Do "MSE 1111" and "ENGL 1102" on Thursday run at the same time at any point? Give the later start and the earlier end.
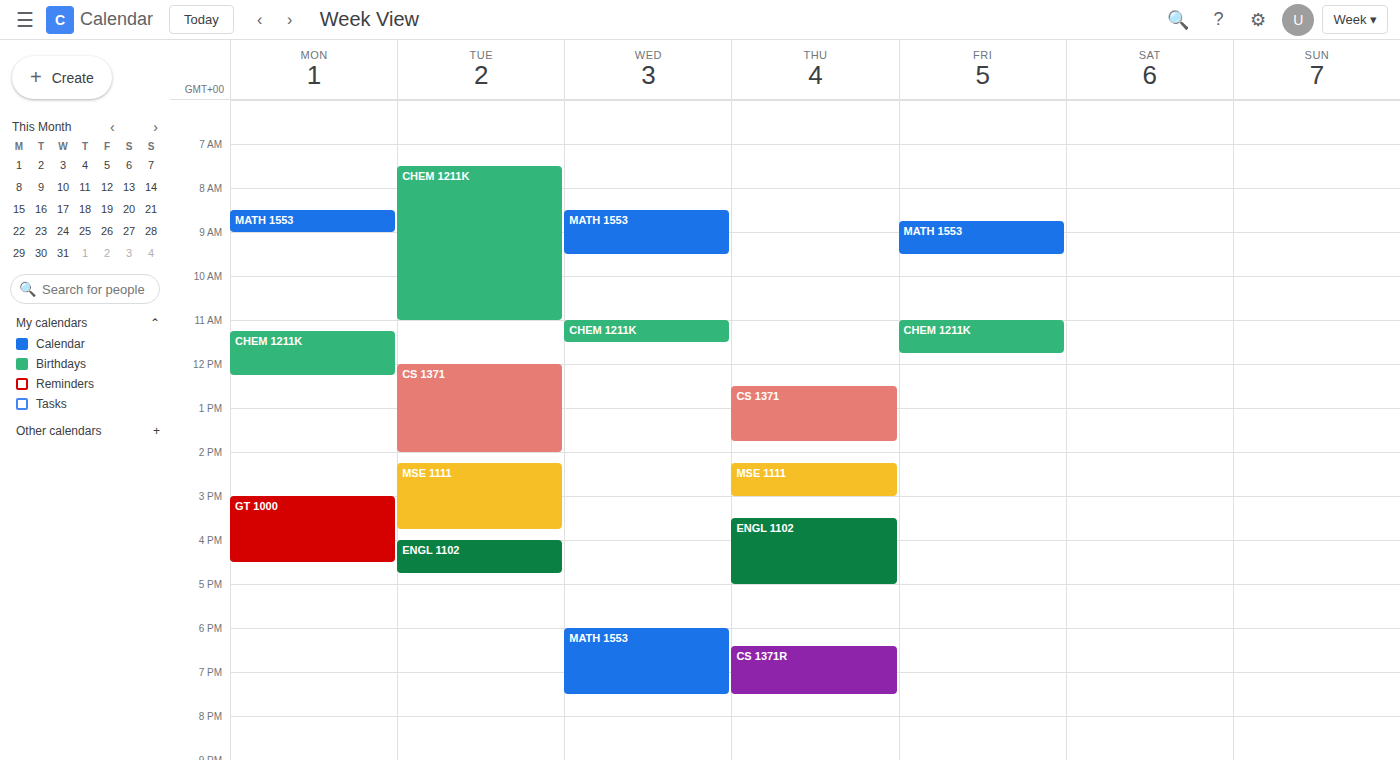
"MSE 1111" ends at 3:00 PM and "ENGL 1102" starts at 3:30 PM -- no overlap.